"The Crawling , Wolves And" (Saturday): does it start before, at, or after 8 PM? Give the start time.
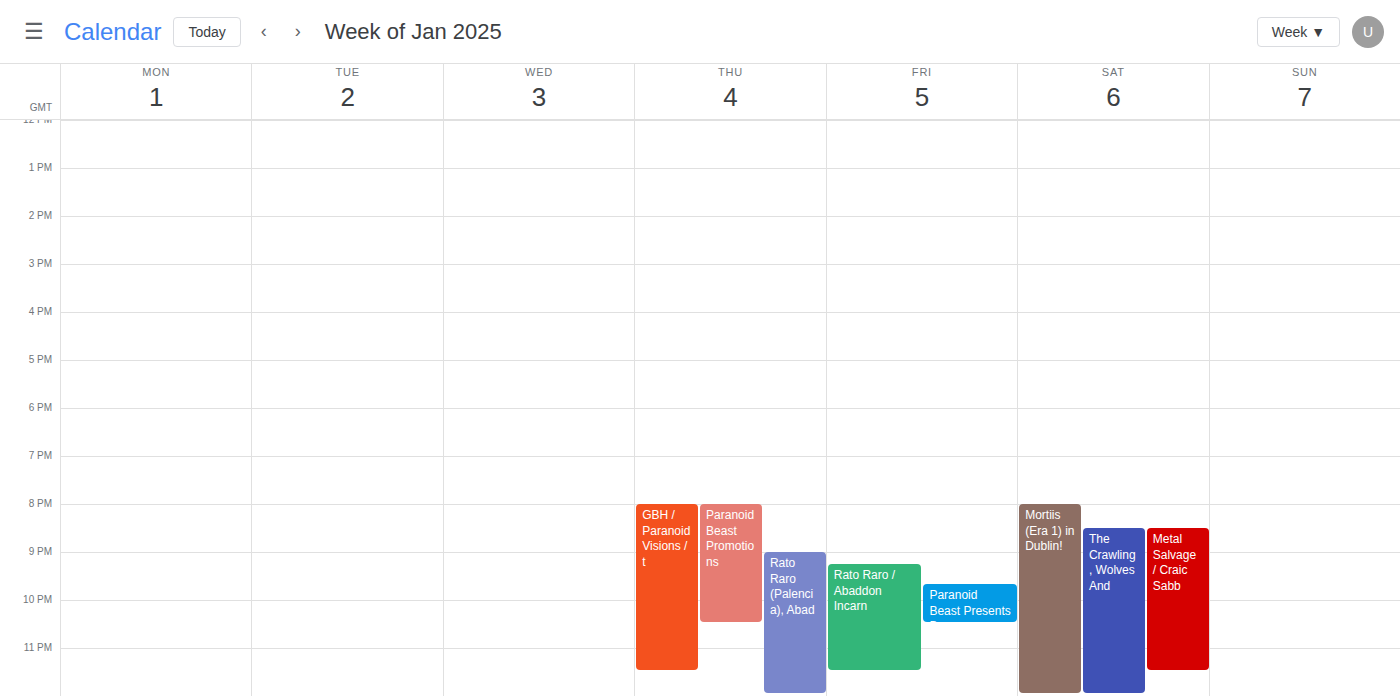
8:30 PM -- after 8 PM, 30 minutes below the 8 PM line.